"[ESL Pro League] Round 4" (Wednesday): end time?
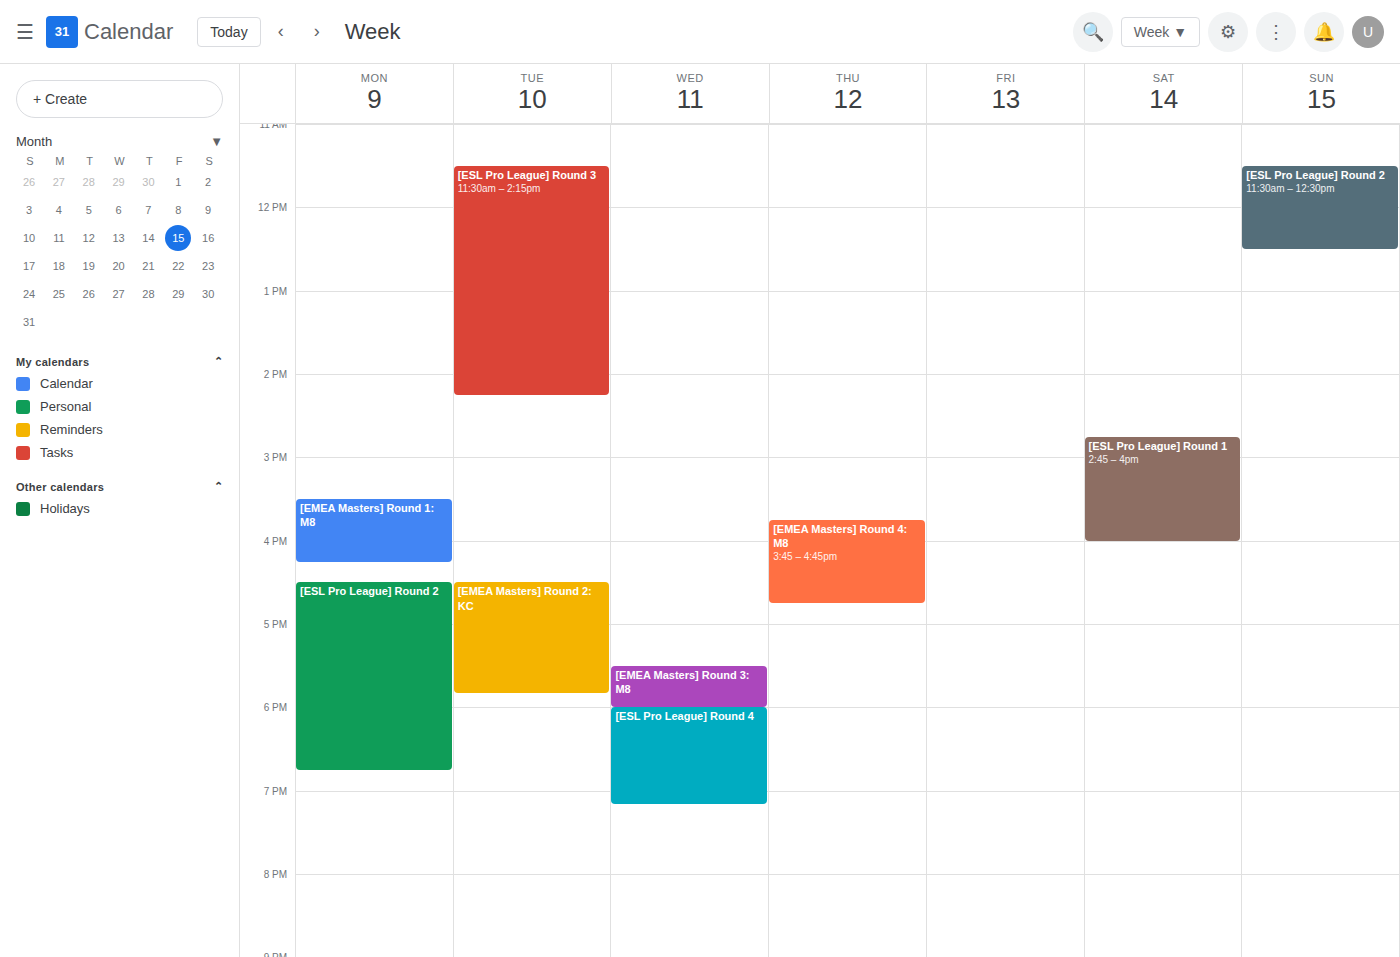
7:10 PM